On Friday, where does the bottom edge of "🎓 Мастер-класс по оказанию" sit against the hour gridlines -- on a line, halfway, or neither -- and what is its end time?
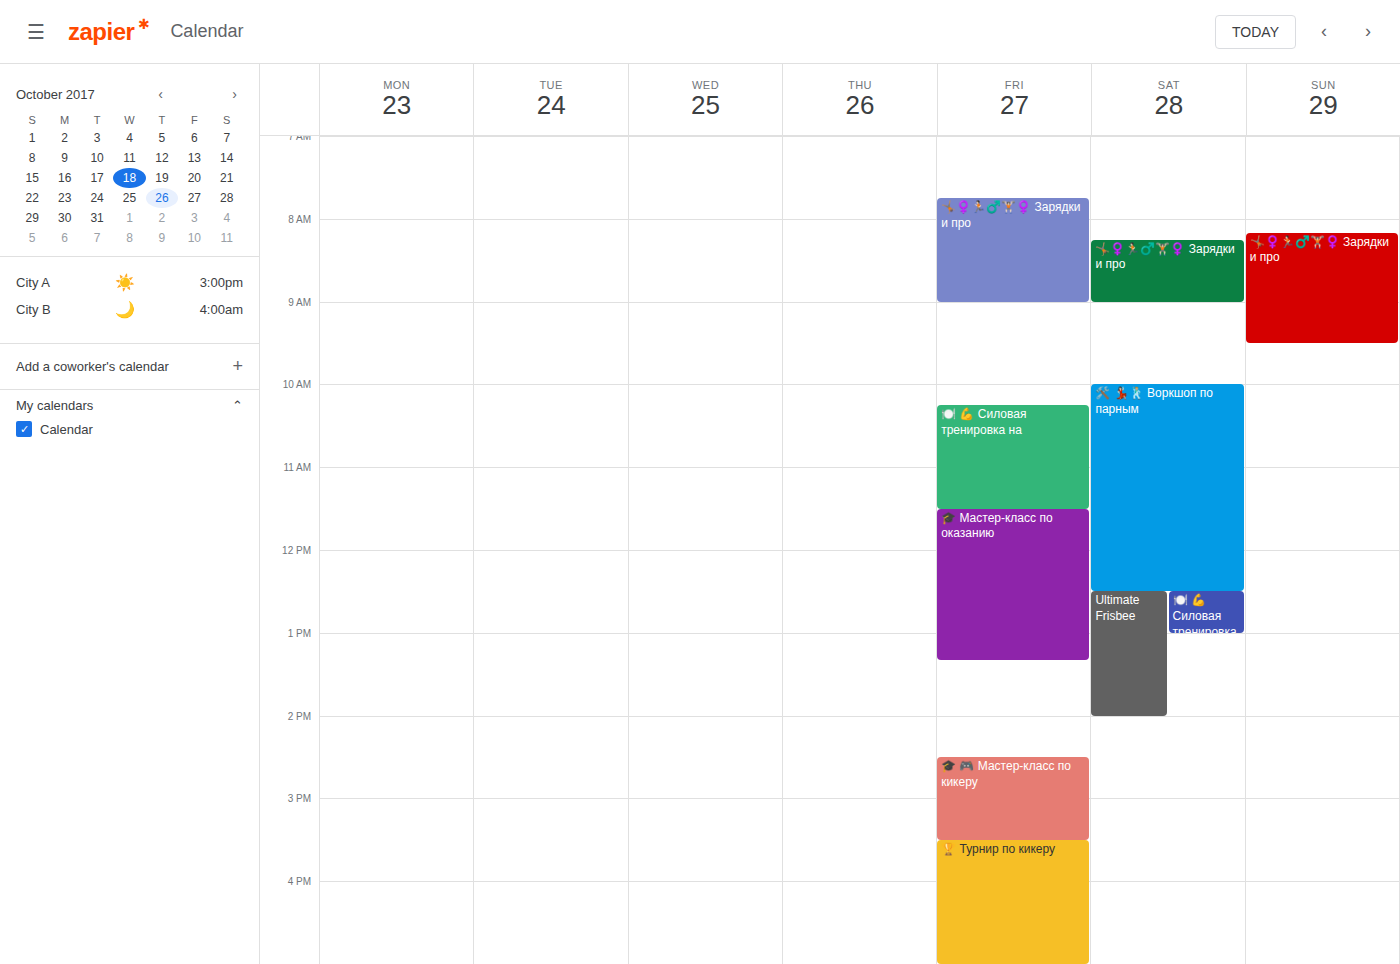
1:20 PM -- neither: 20 minutes below the 1 PM line and 40 minutes above the 2 PM line.